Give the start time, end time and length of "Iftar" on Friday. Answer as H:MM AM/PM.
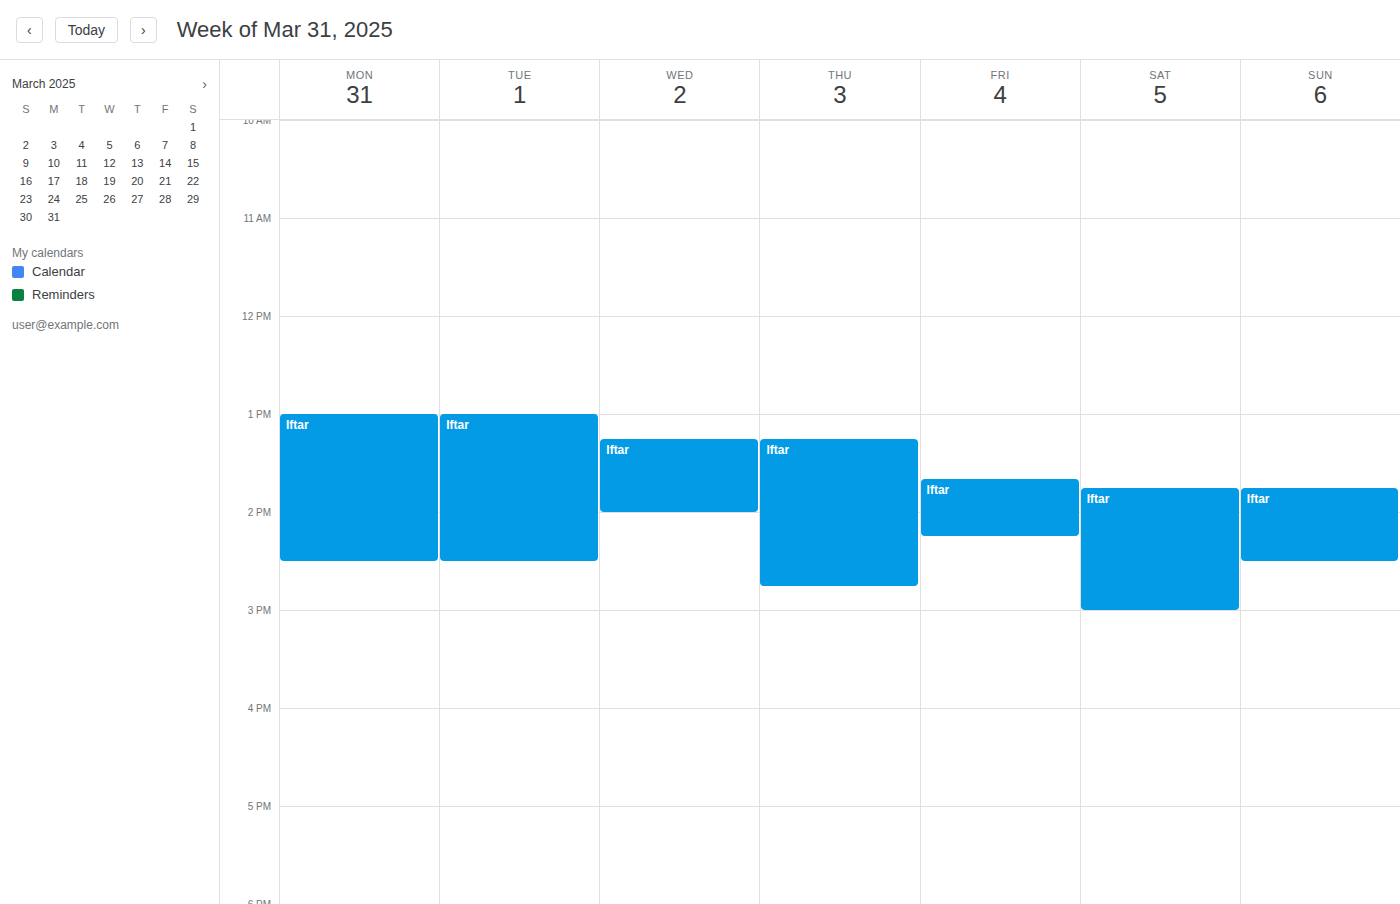
1:40 PM to 2:15 PM, 35 minutes